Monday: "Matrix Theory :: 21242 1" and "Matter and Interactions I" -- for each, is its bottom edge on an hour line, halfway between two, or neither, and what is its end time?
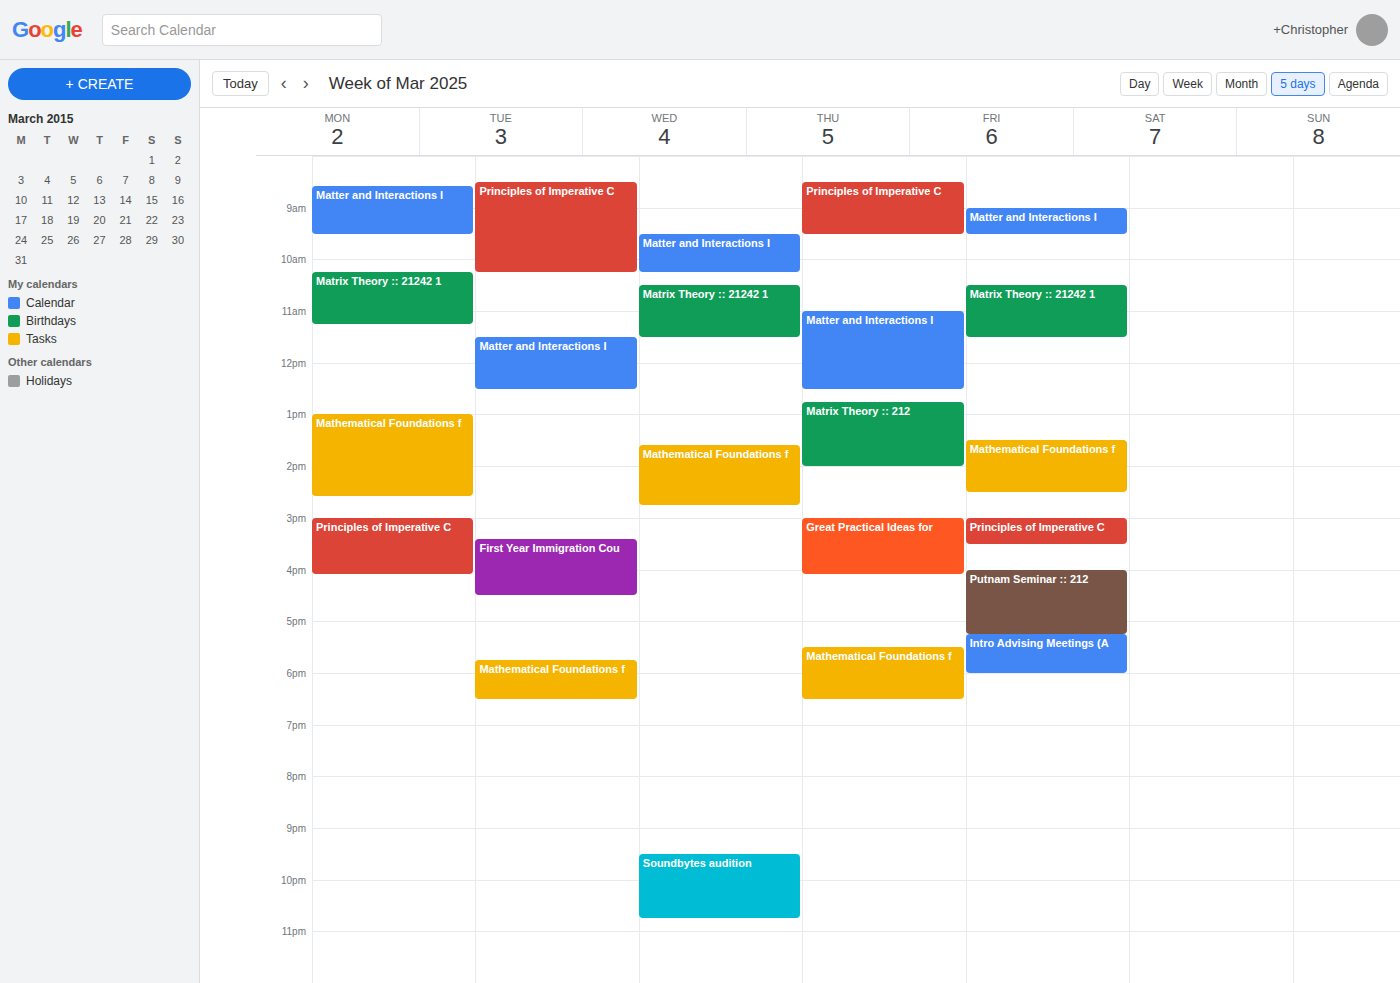
"Matrix Theory :: 21242 1": 11:15, neither: a quarter of the way from the 11:00 line to the 12:00 line. "Matter and Interactions I": 09:30, halfway between the 09:00 and 10:00 lines.